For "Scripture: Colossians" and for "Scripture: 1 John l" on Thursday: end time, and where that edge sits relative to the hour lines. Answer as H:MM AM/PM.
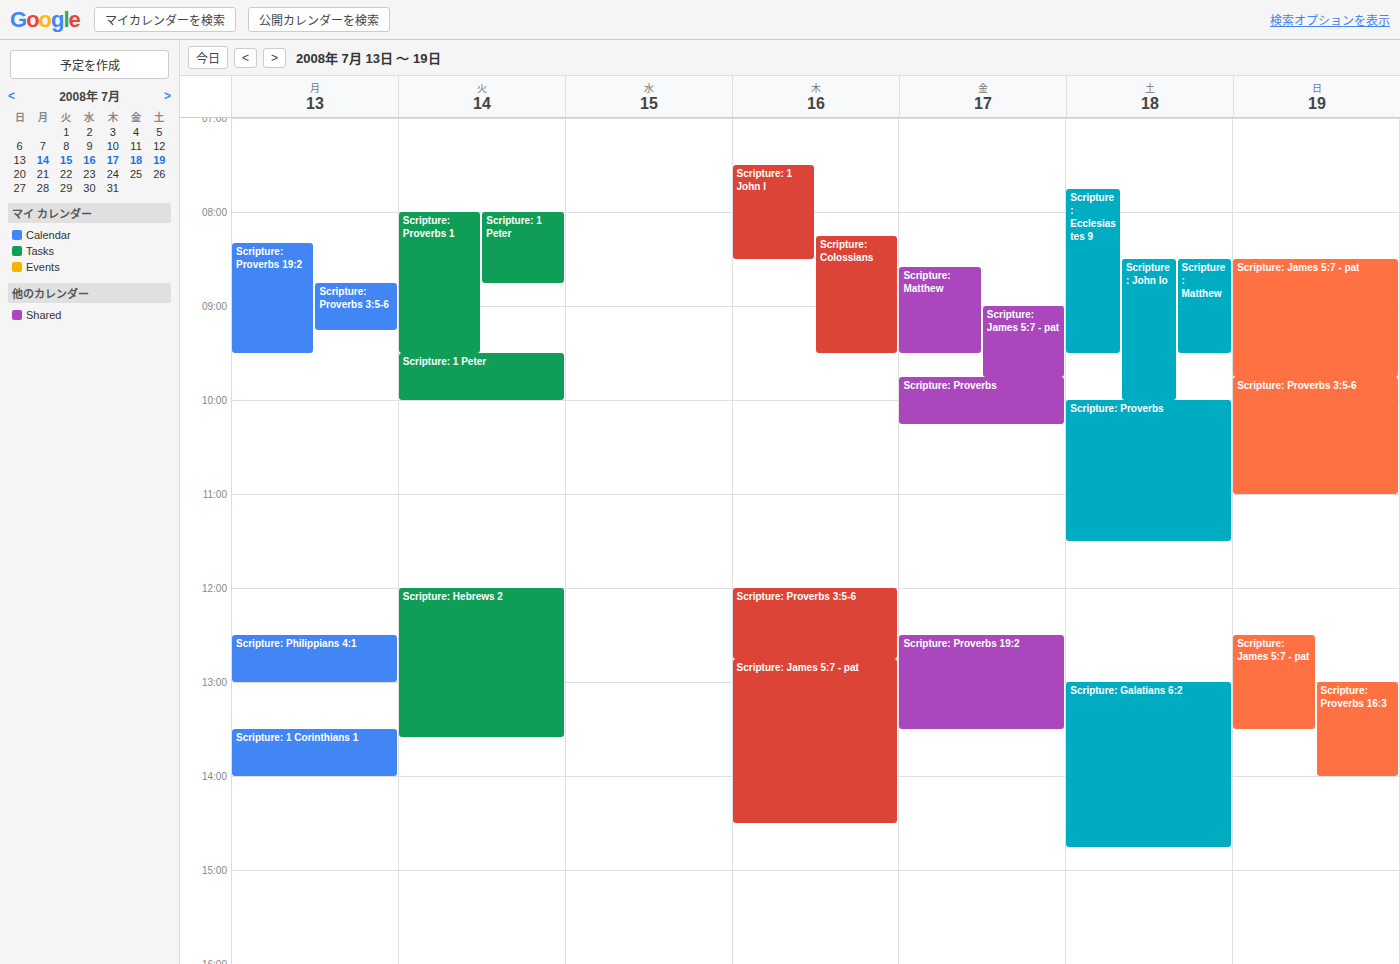
"Scripture: Colossians": 9:30 AM, halfway between the 9 AM and 10 AM lines. "Scripture: 1 John l": 8:30 AM, halfway between the 8 AM and 9 AM lines.